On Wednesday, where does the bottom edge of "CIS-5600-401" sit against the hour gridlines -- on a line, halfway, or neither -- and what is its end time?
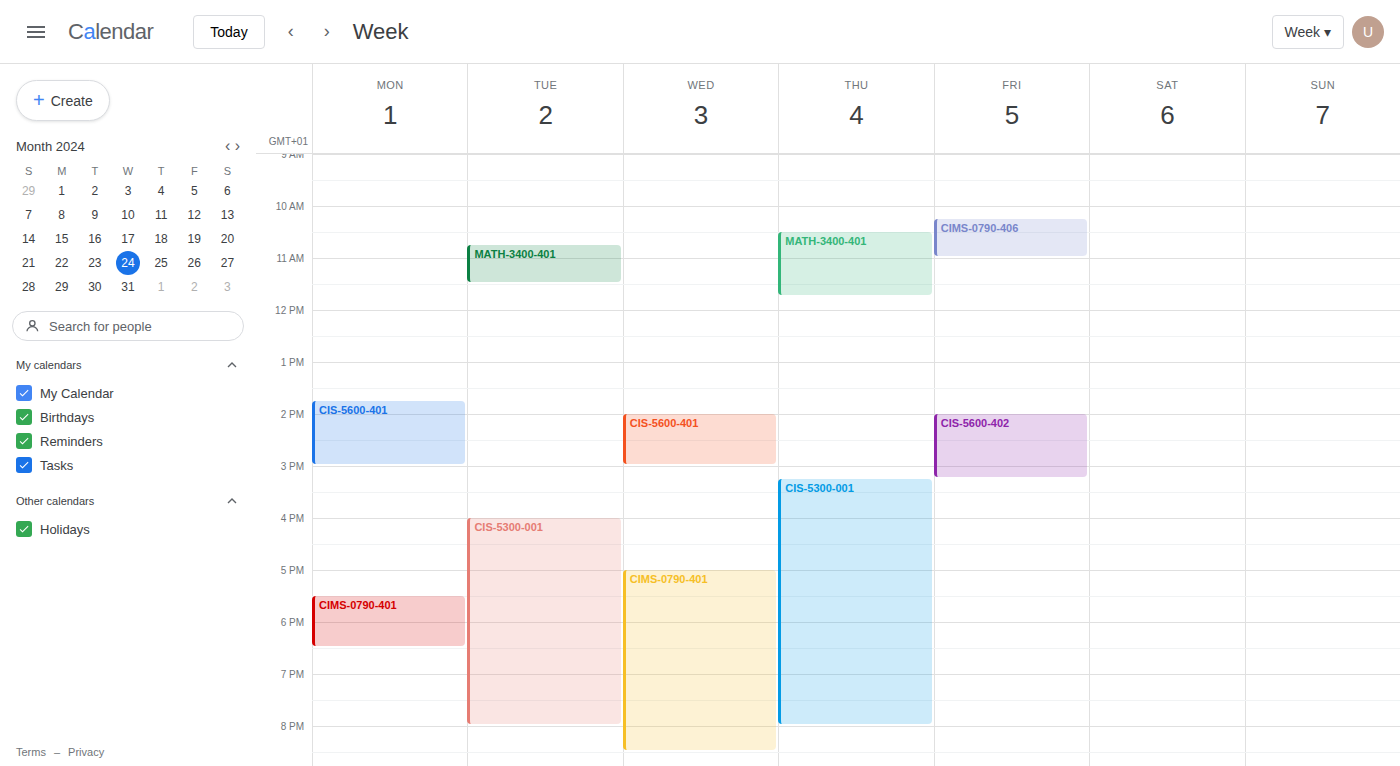
15:00 -- exactly on the 15:00 line.